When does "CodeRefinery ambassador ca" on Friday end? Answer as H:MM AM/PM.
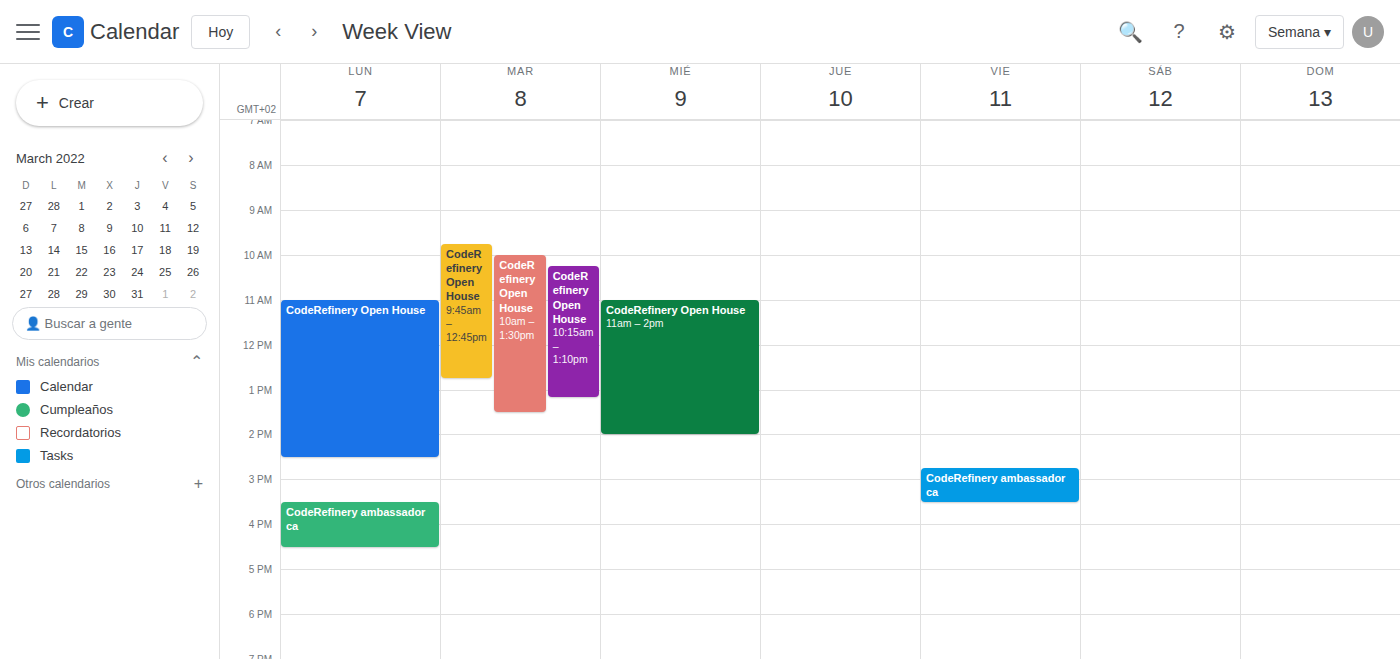
3:30 PM